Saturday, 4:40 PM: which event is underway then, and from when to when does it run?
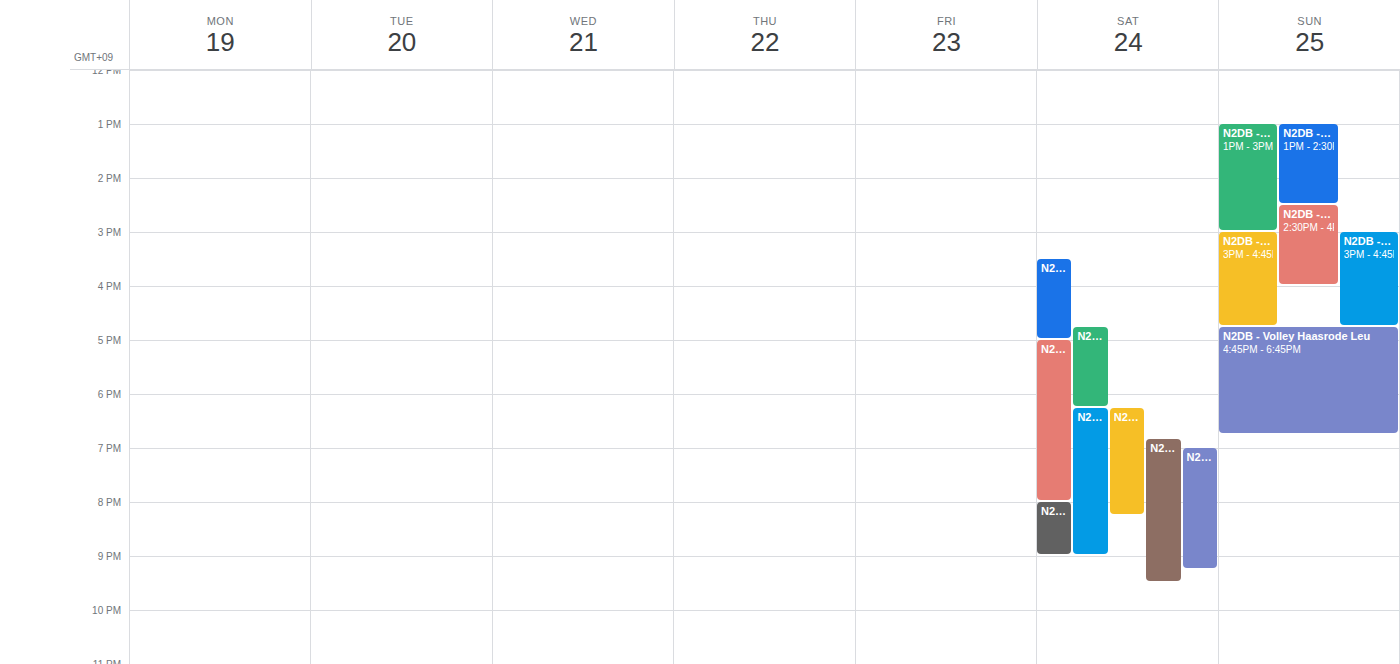
"N2DB - KVC Lensonline Genk", 3:30 PM to 5:00 PM